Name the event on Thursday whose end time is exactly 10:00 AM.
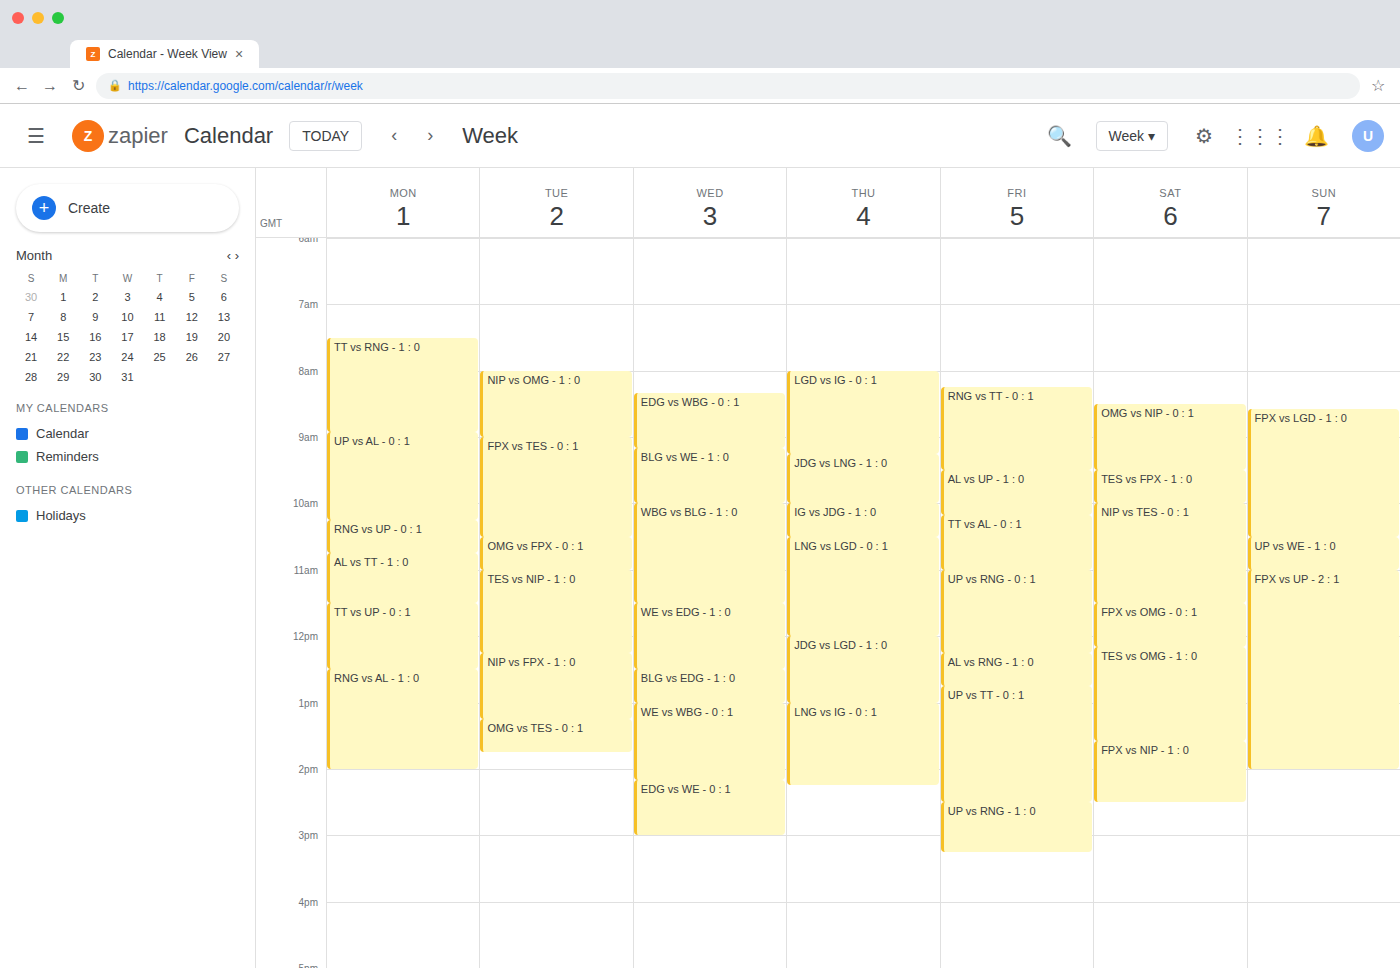
"JDG vs LNG - 1 : 0"